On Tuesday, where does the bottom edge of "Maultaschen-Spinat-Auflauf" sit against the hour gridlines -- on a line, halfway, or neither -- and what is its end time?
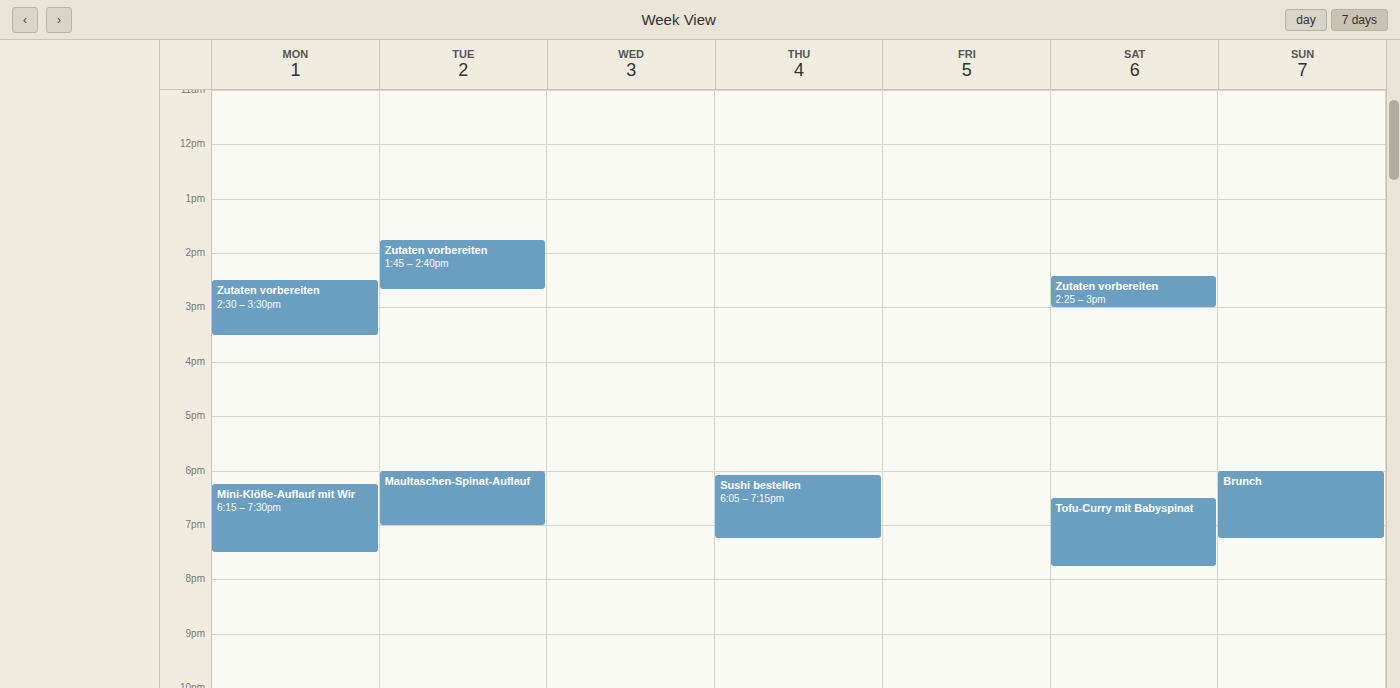
7:00 PM -- exactly on the 7 PM line.